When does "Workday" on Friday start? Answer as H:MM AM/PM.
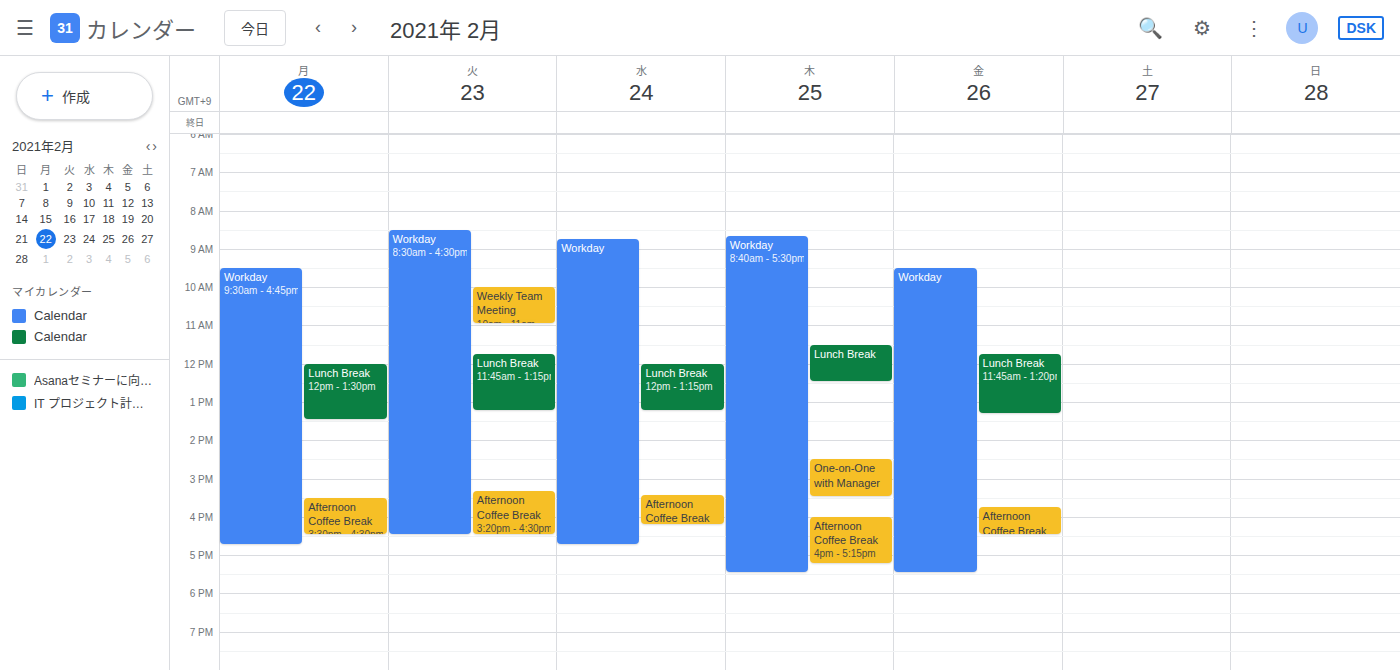
9:30 AM